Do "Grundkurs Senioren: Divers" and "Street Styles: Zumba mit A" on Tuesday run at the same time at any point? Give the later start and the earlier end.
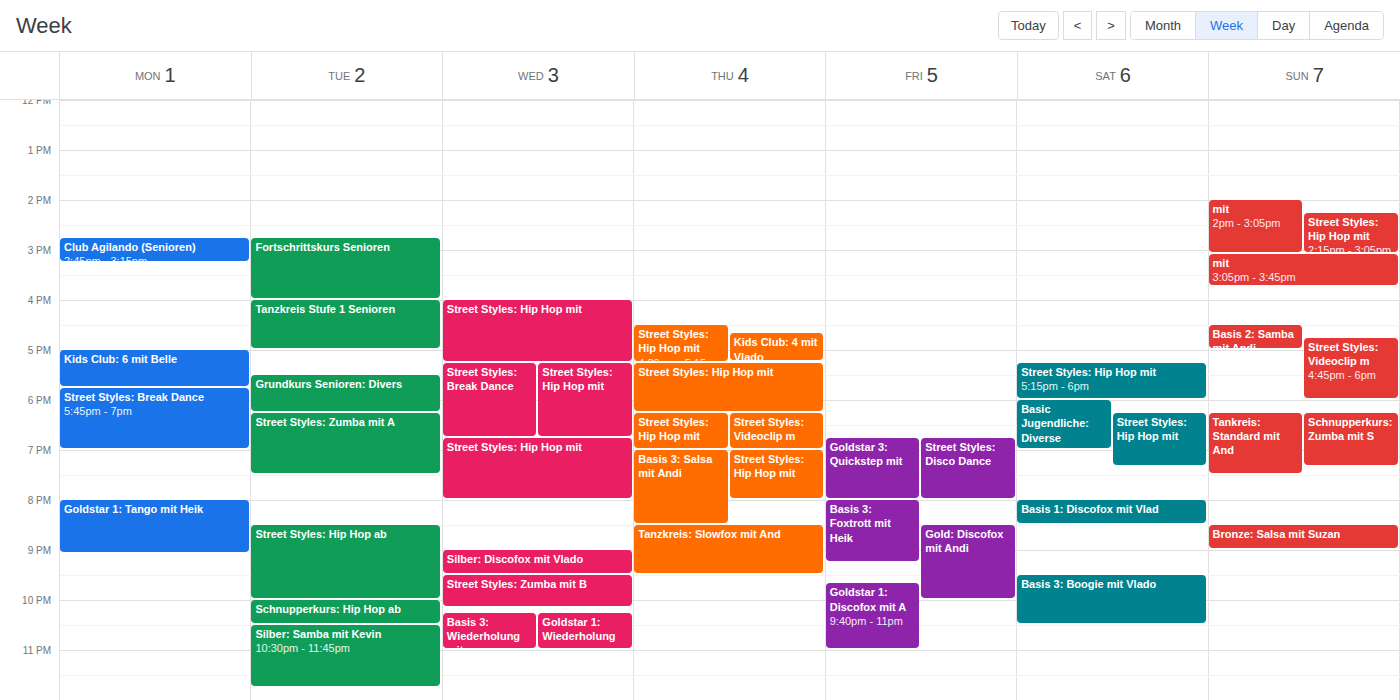
"Grundkurs Senioren: Divers" ends at 18:15, exactly when "Street Styles: Zumba mit A" starts -- they touch but do not overlap.